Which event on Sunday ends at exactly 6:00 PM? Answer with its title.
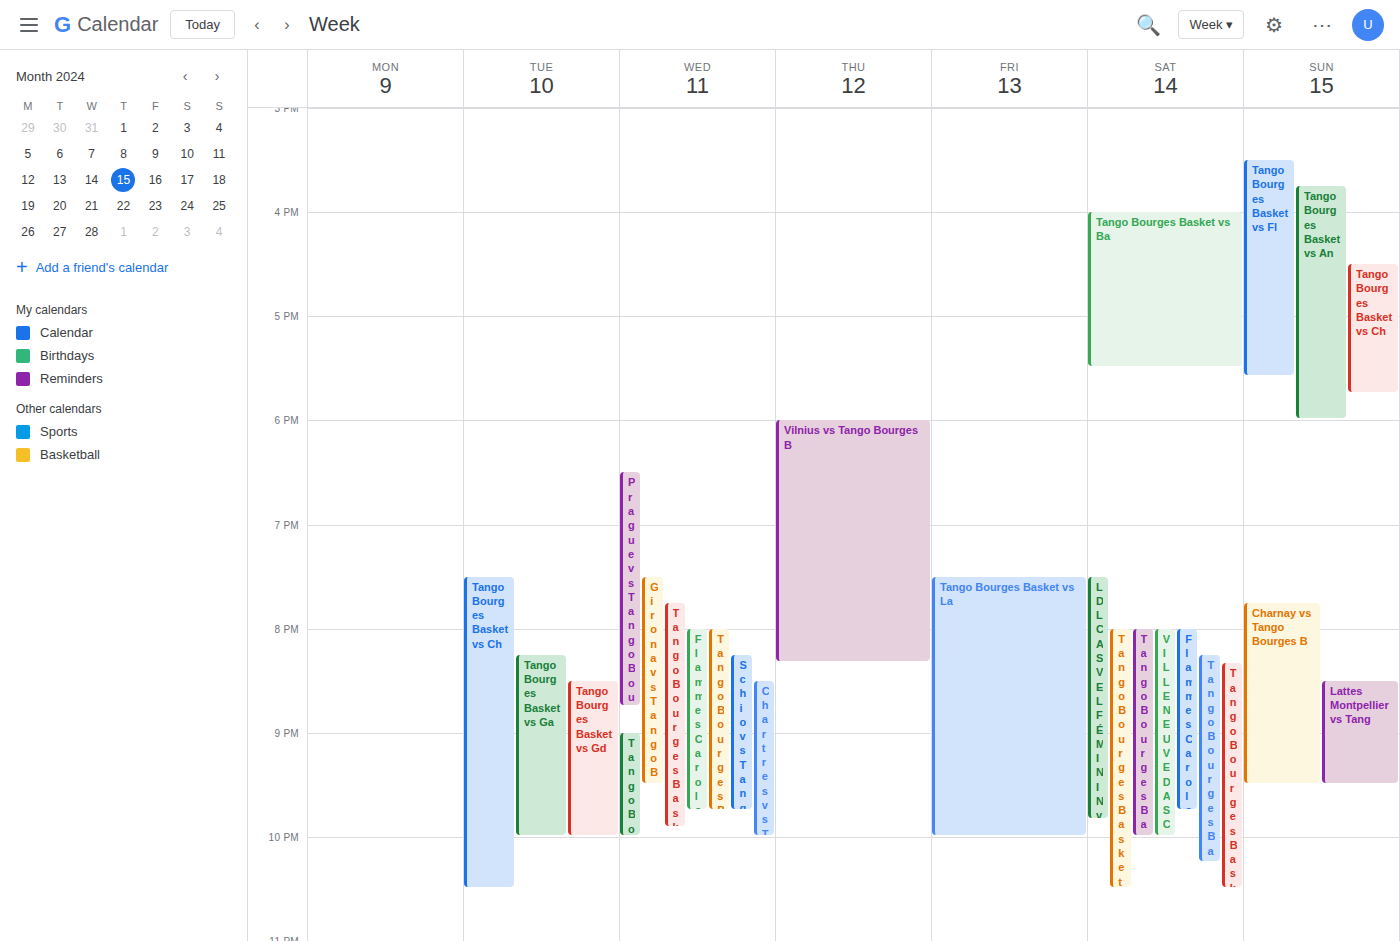
"Tango Bourges Basket vs An"